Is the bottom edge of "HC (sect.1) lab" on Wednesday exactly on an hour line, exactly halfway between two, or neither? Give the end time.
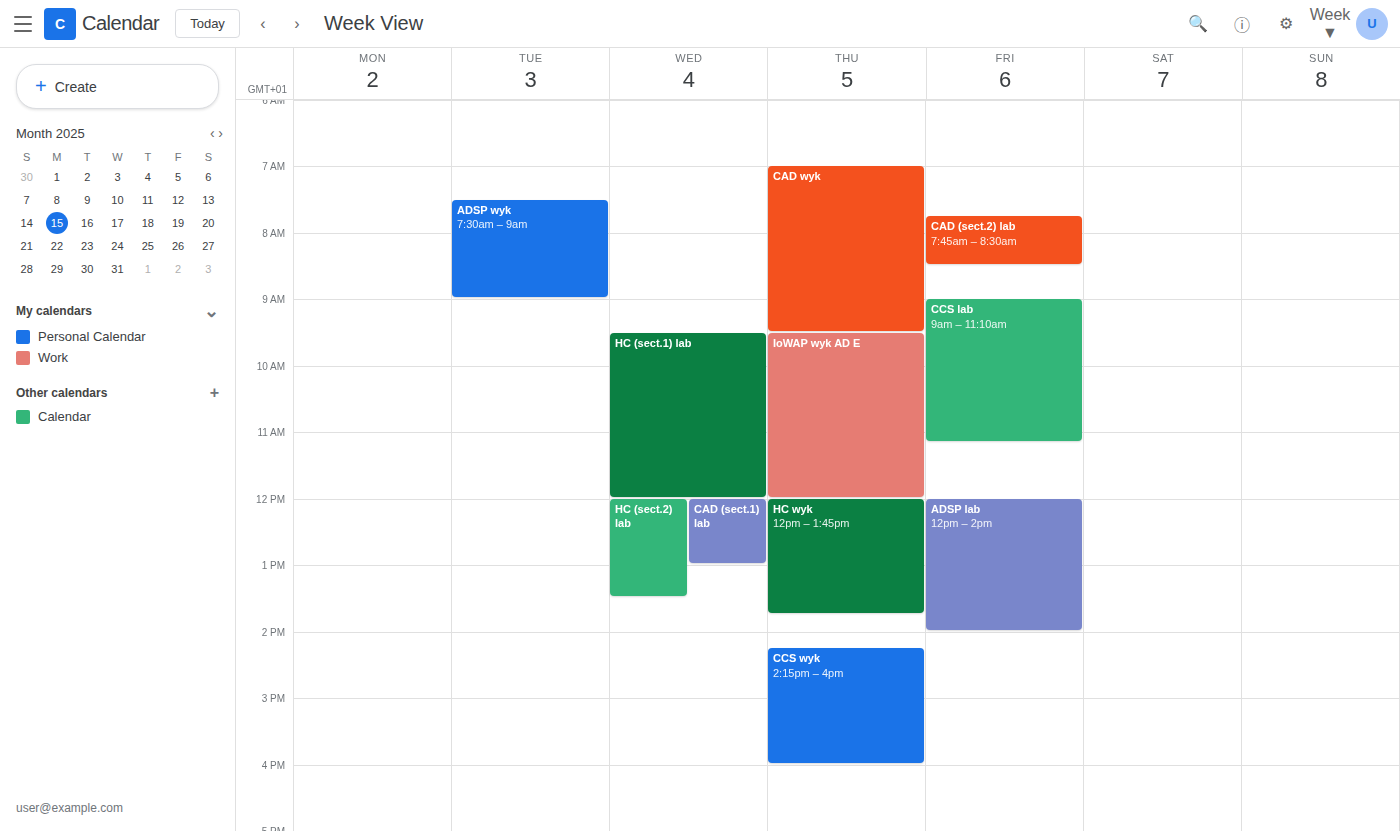
12:00 PM -- exactly on the 12 PM line.